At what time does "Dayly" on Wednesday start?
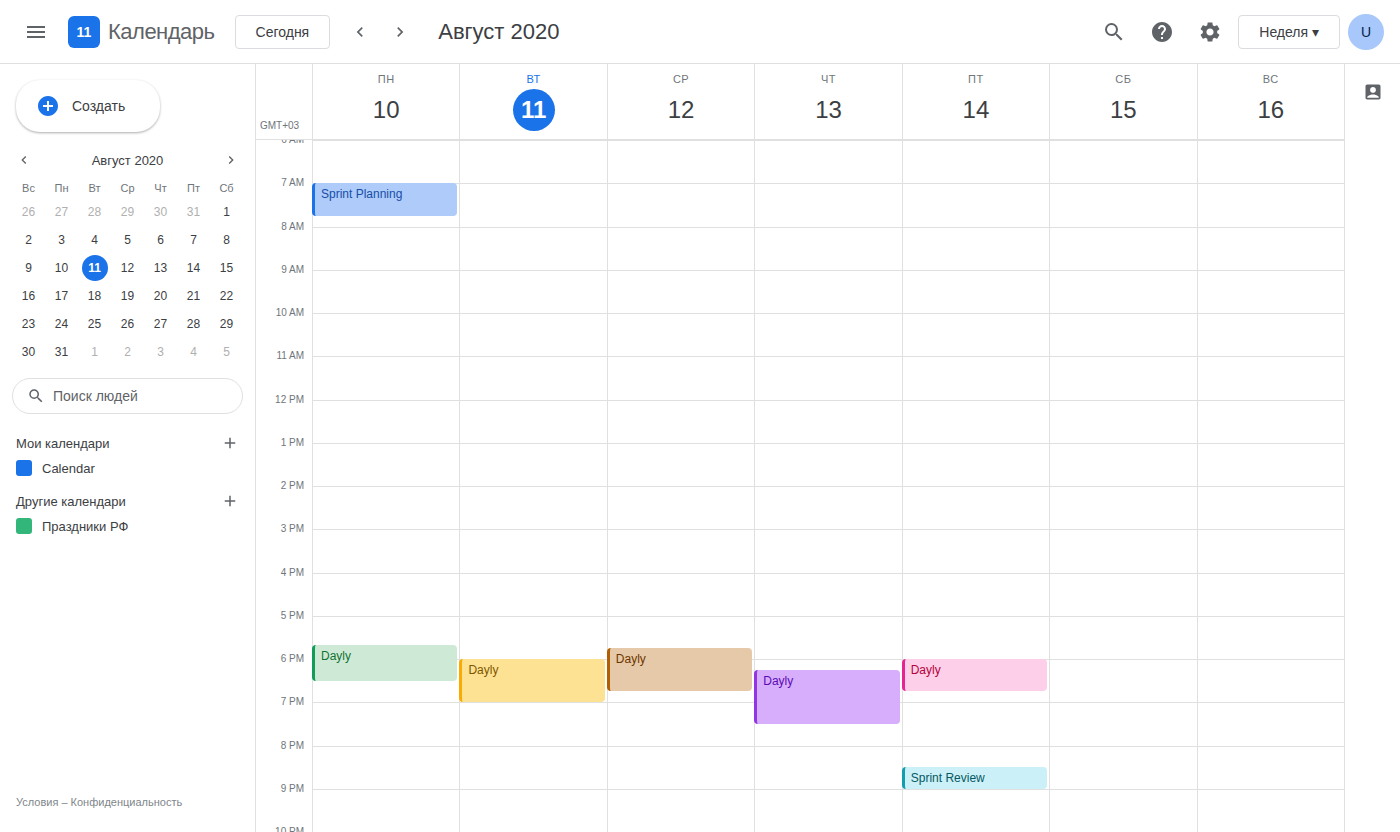
5:45 PM